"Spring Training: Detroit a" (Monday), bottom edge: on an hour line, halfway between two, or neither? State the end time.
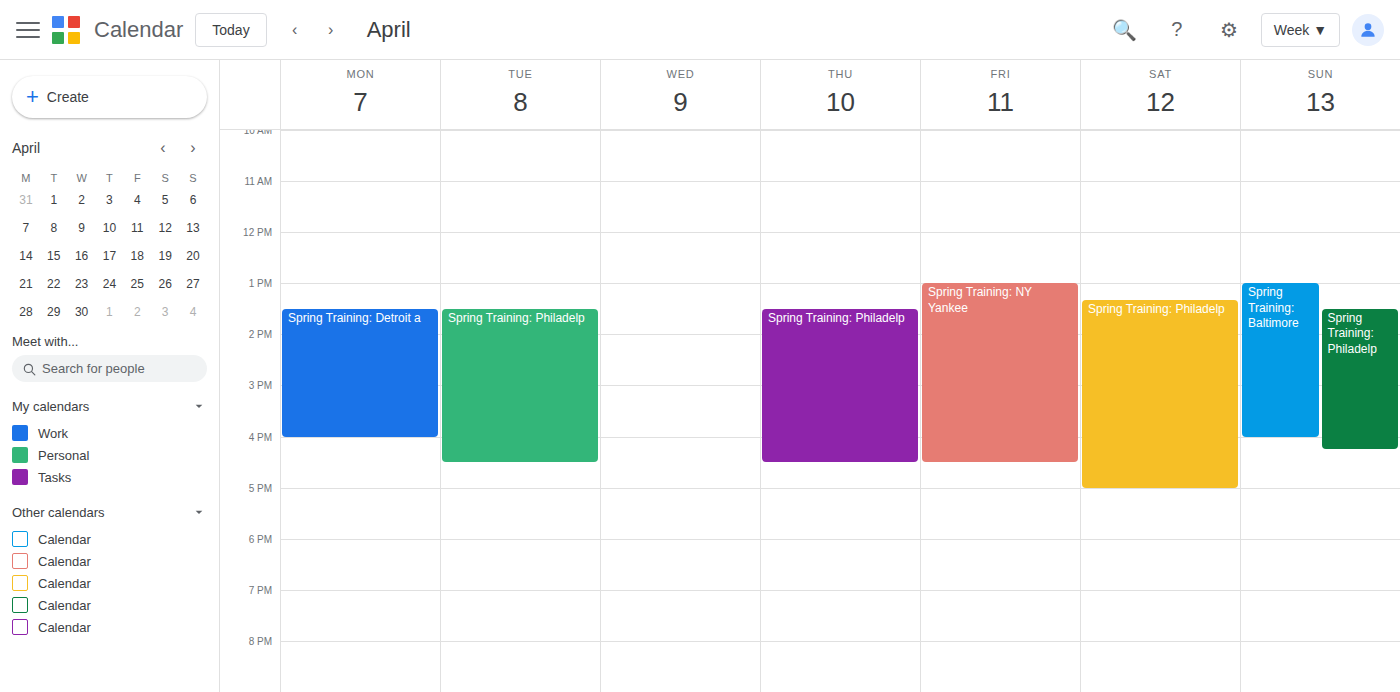
4:00 PM -- exactly on the 4 PM line.